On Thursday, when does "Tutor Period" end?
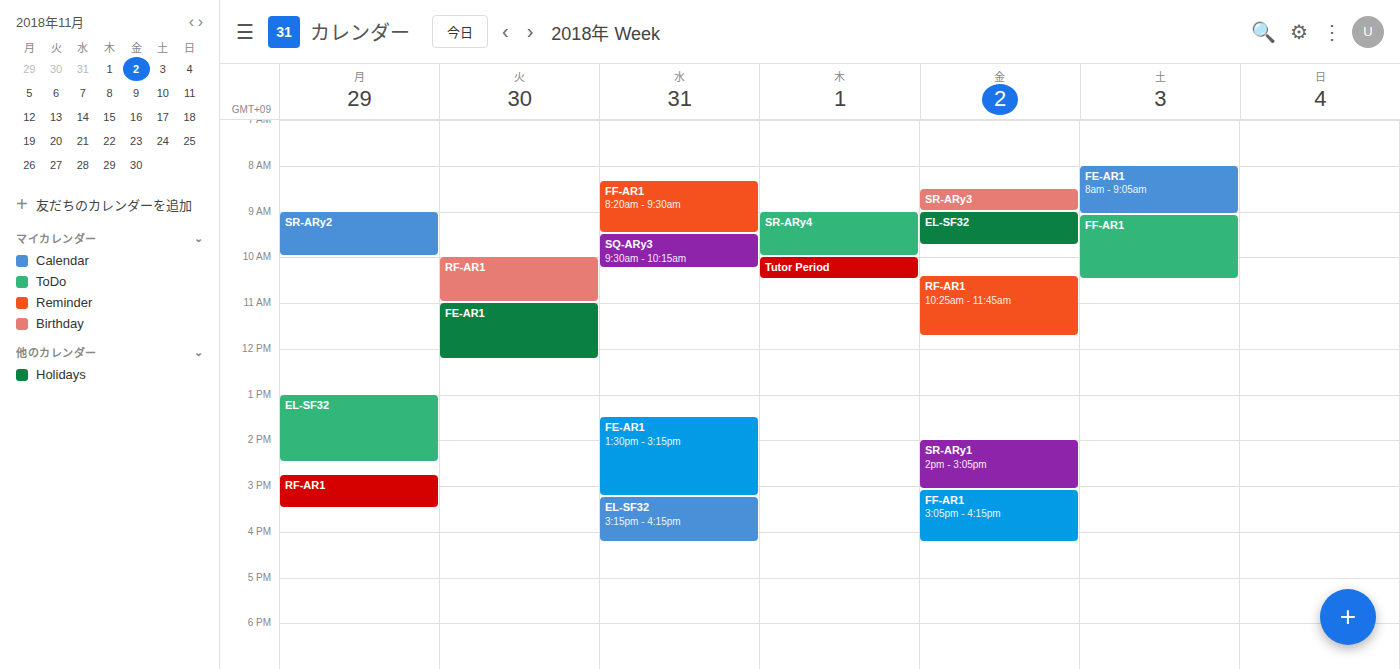
10:30 AM